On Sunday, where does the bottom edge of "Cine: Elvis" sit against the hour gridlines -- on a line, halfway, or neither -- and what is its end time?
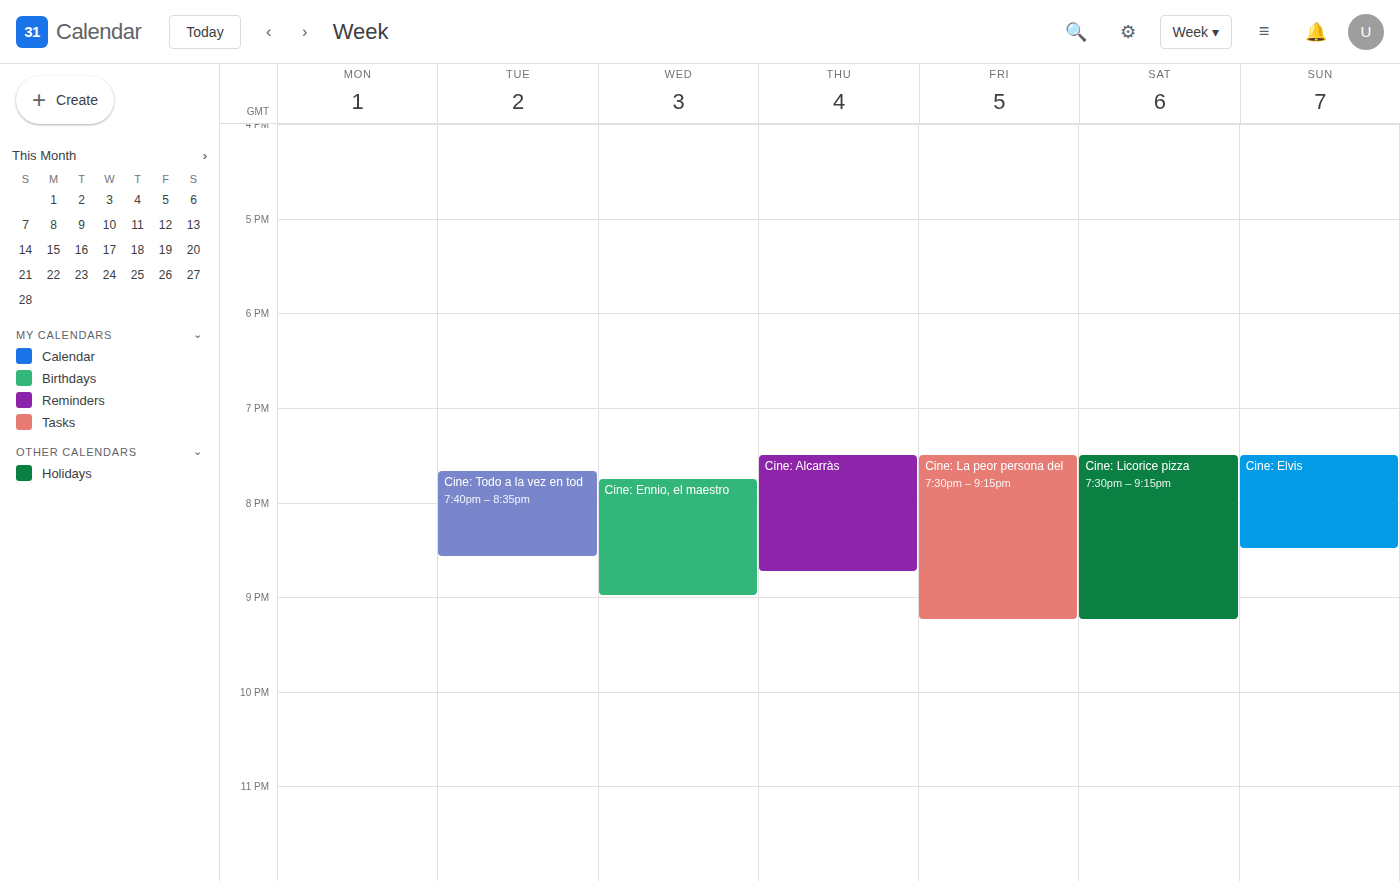
8:30 PM -- halfway between the 8 PM and 9 PM lines.